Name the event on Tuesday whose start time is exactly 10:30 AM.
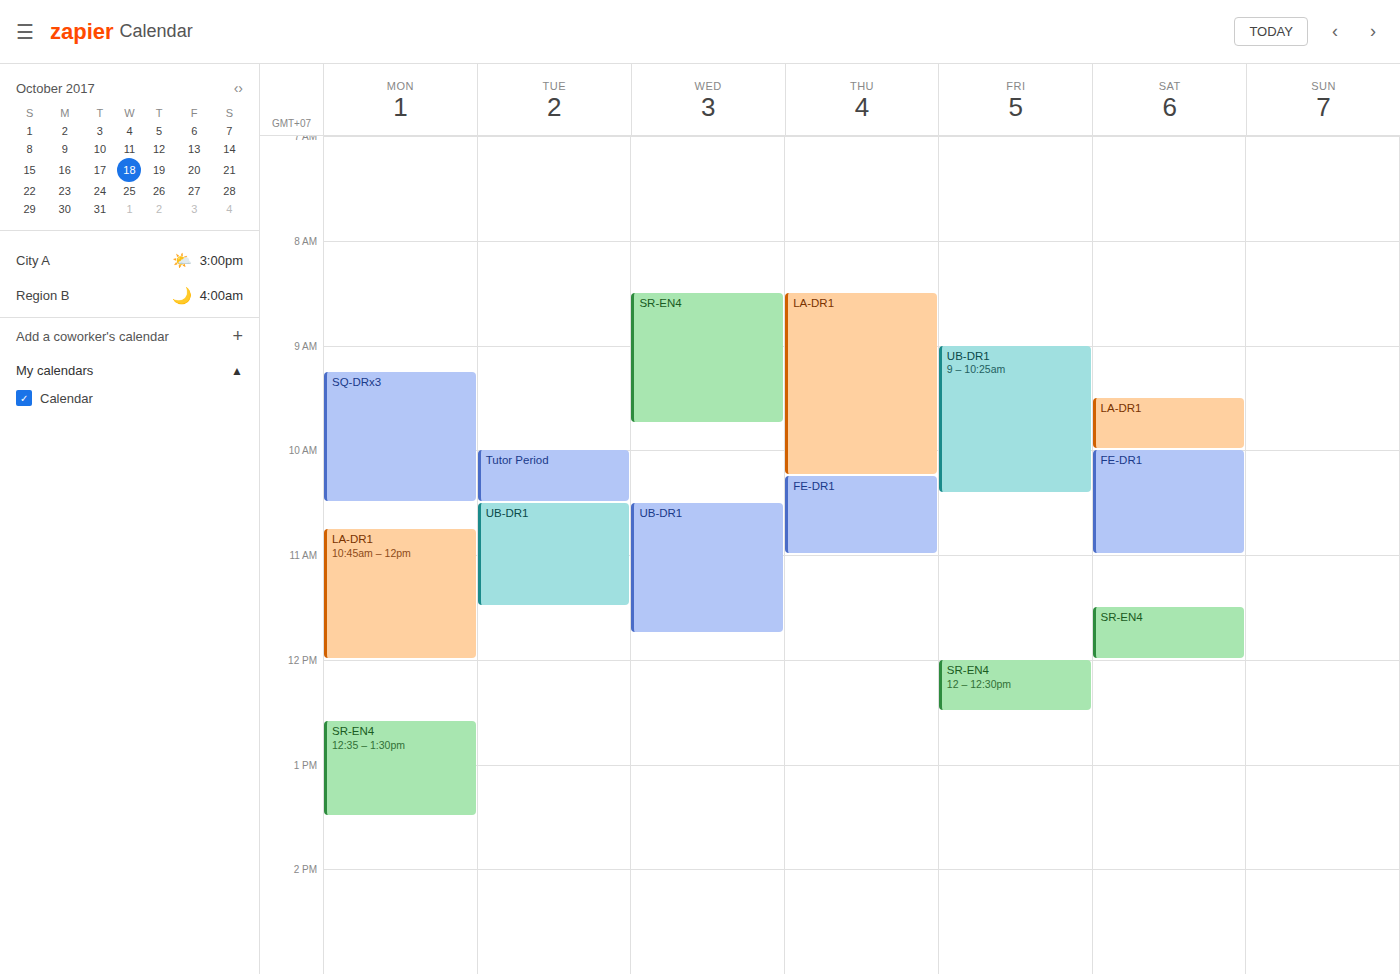
"UB-DR1"